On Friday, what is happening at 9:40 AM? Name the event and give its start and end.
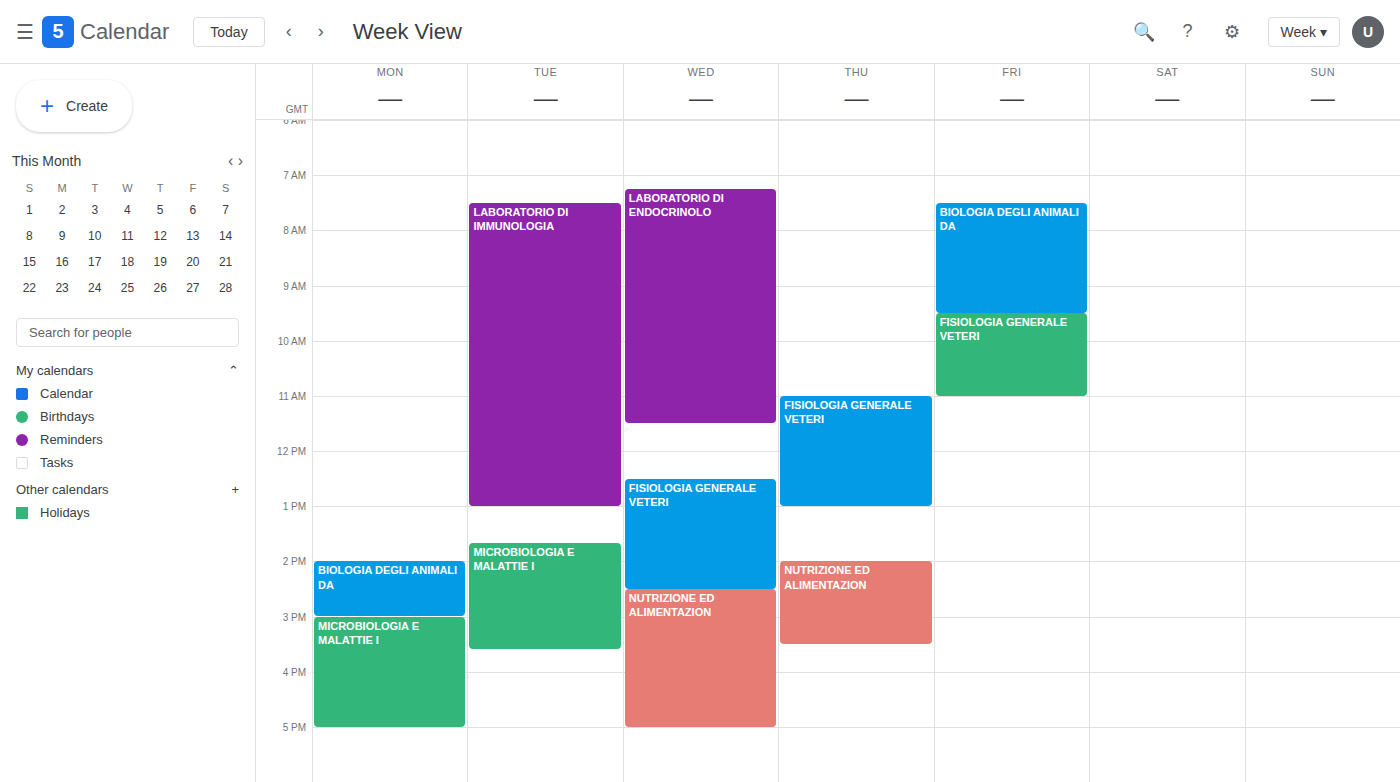
"FISIOLOGIA GENERALE VETERI", 9:30 AM to 11:00 AM